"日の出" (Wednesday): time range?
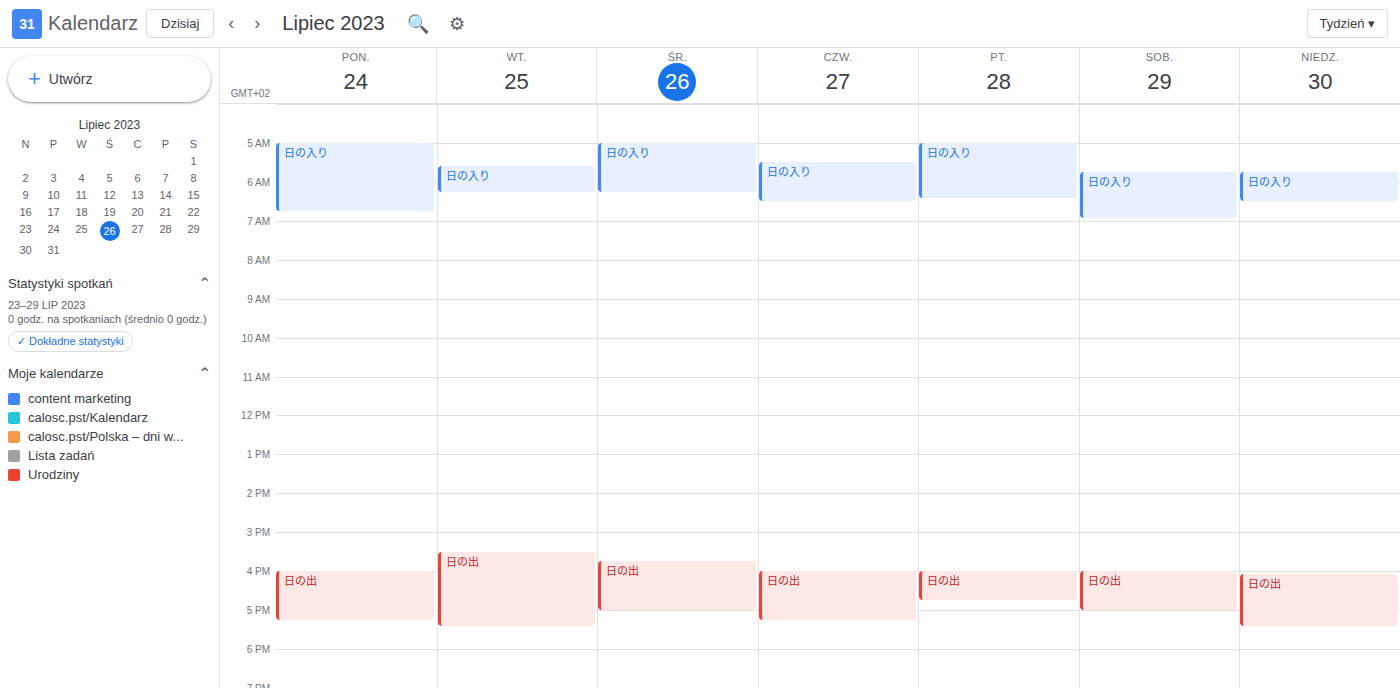
3:45 PM to 5:00 PM